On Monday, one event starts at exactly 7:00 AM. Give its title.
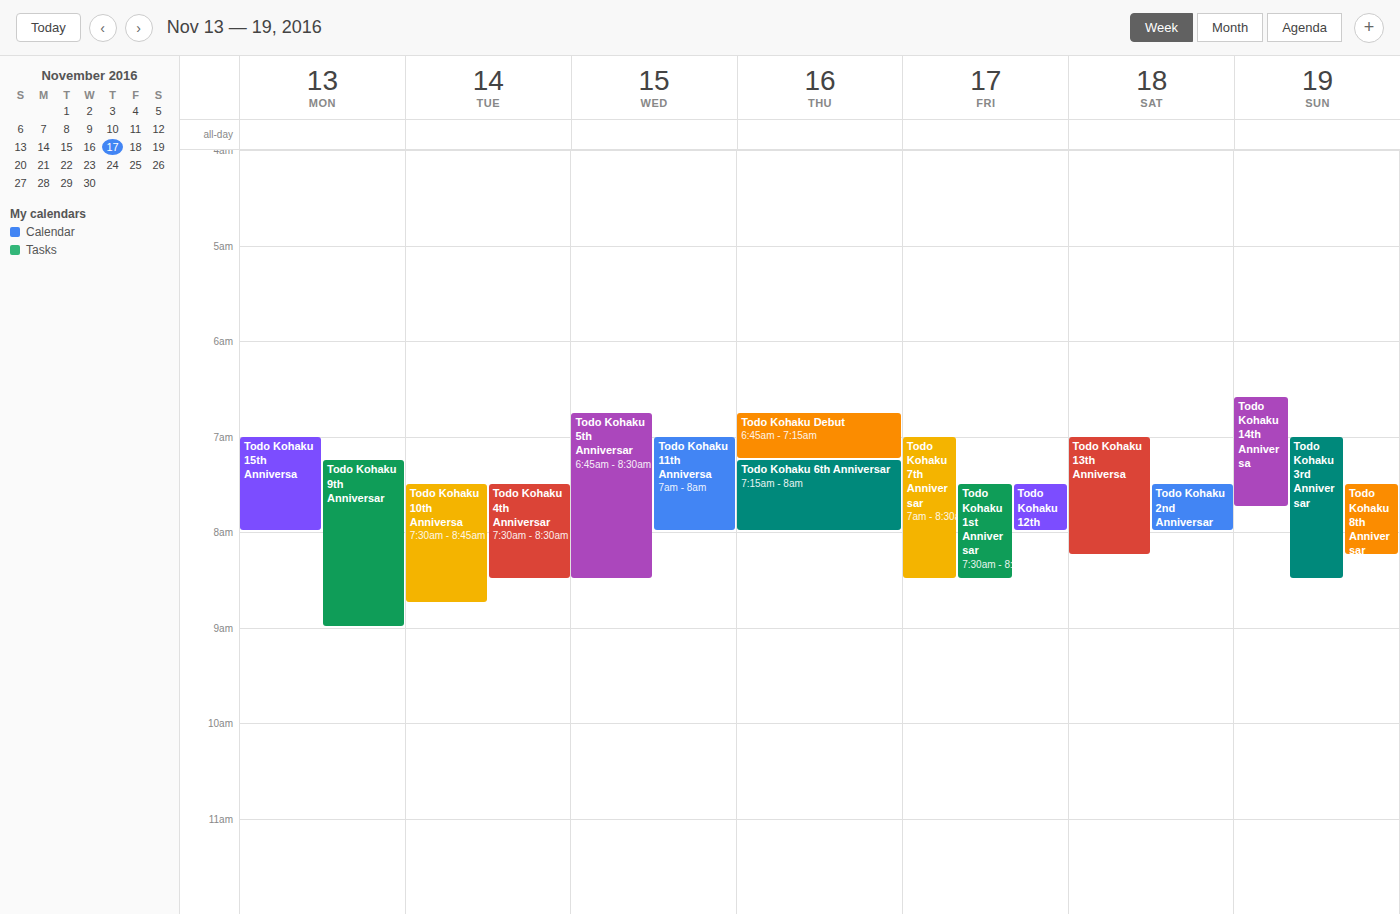
"Todo Kohaku 15th Anniversa"